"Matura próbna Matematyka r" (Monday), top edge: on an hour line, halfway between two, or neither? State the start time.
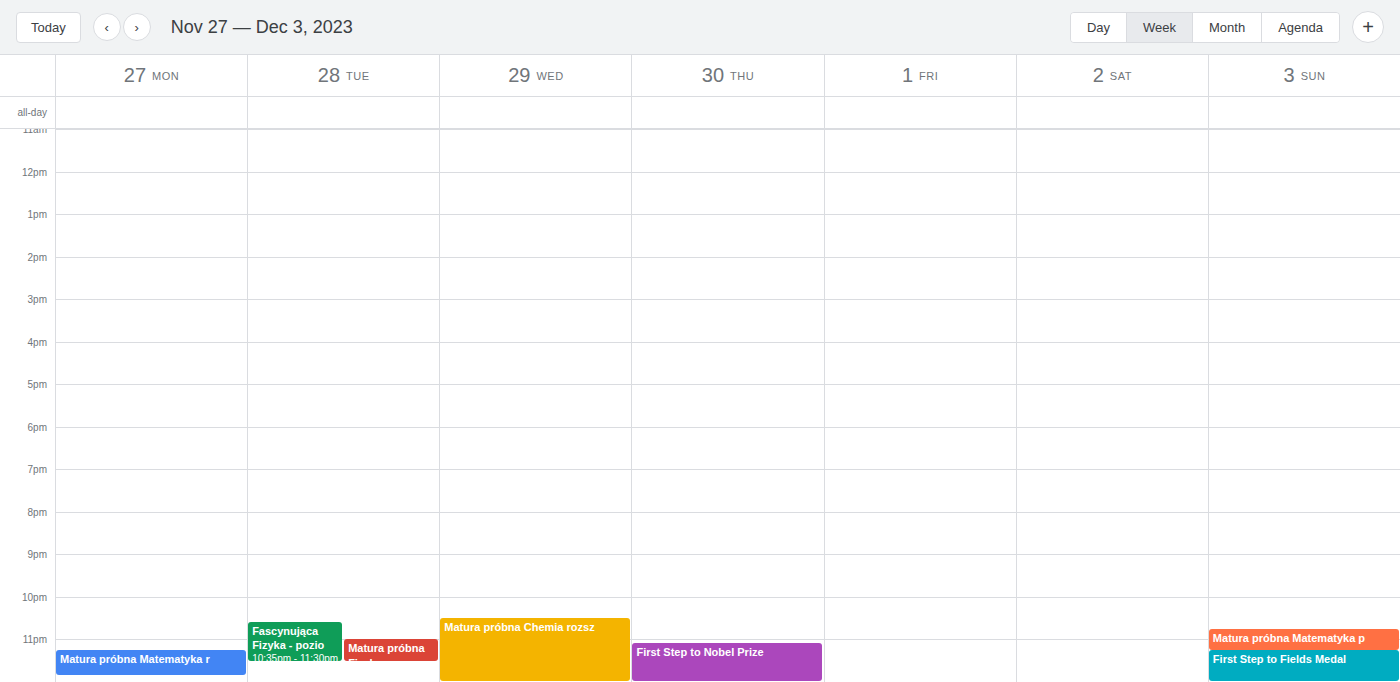
11:15 PM -- neither: a quarter of the way from the 11 PM line to the 12 AM line.